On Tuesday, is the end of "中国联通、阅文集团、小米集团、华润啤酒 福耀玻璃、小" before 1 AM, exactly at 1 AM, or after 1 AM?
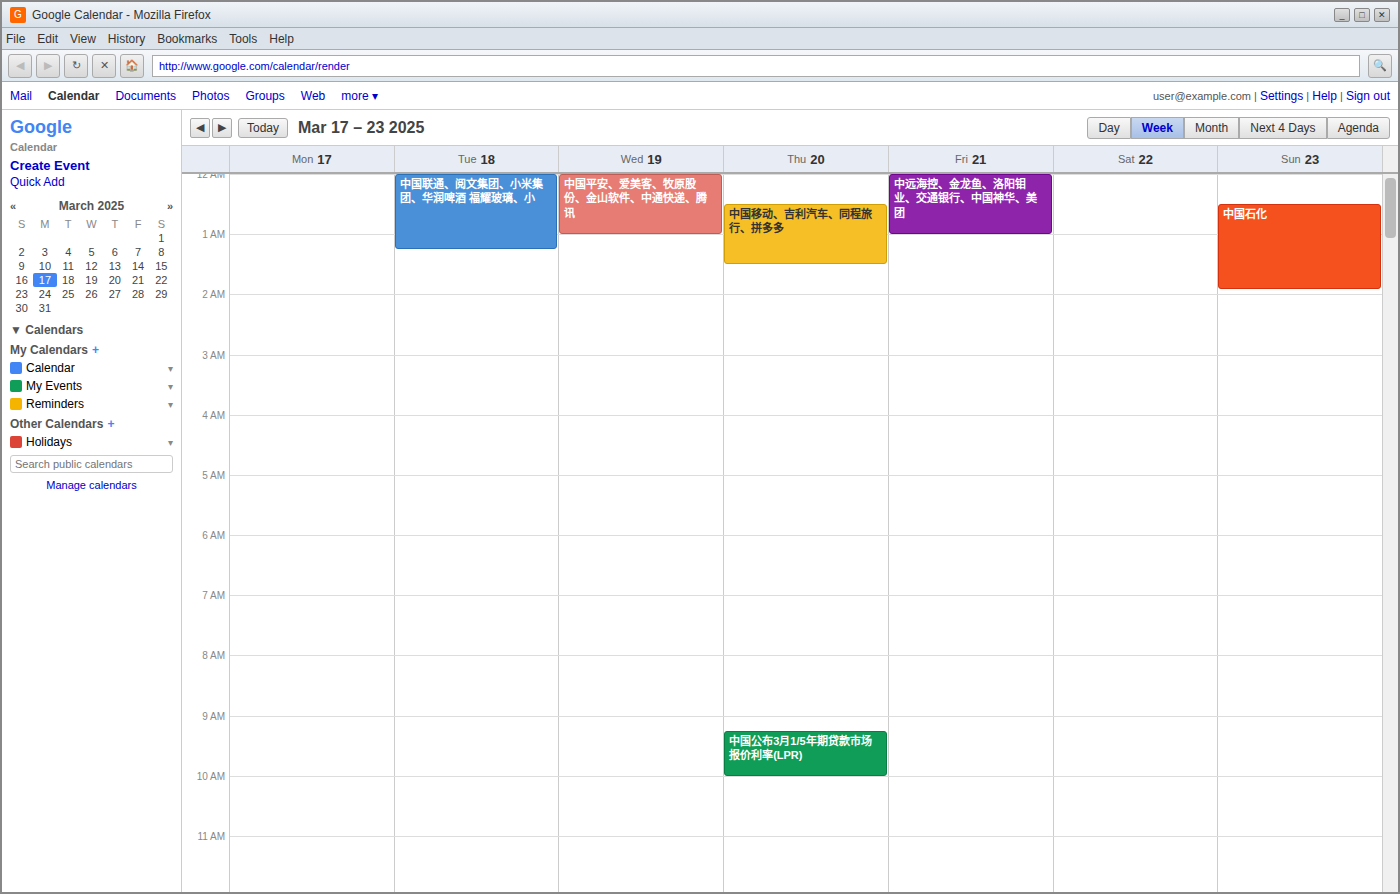
1:15 AM -- after 1 AM, 15 minutes below the 1 AM line.